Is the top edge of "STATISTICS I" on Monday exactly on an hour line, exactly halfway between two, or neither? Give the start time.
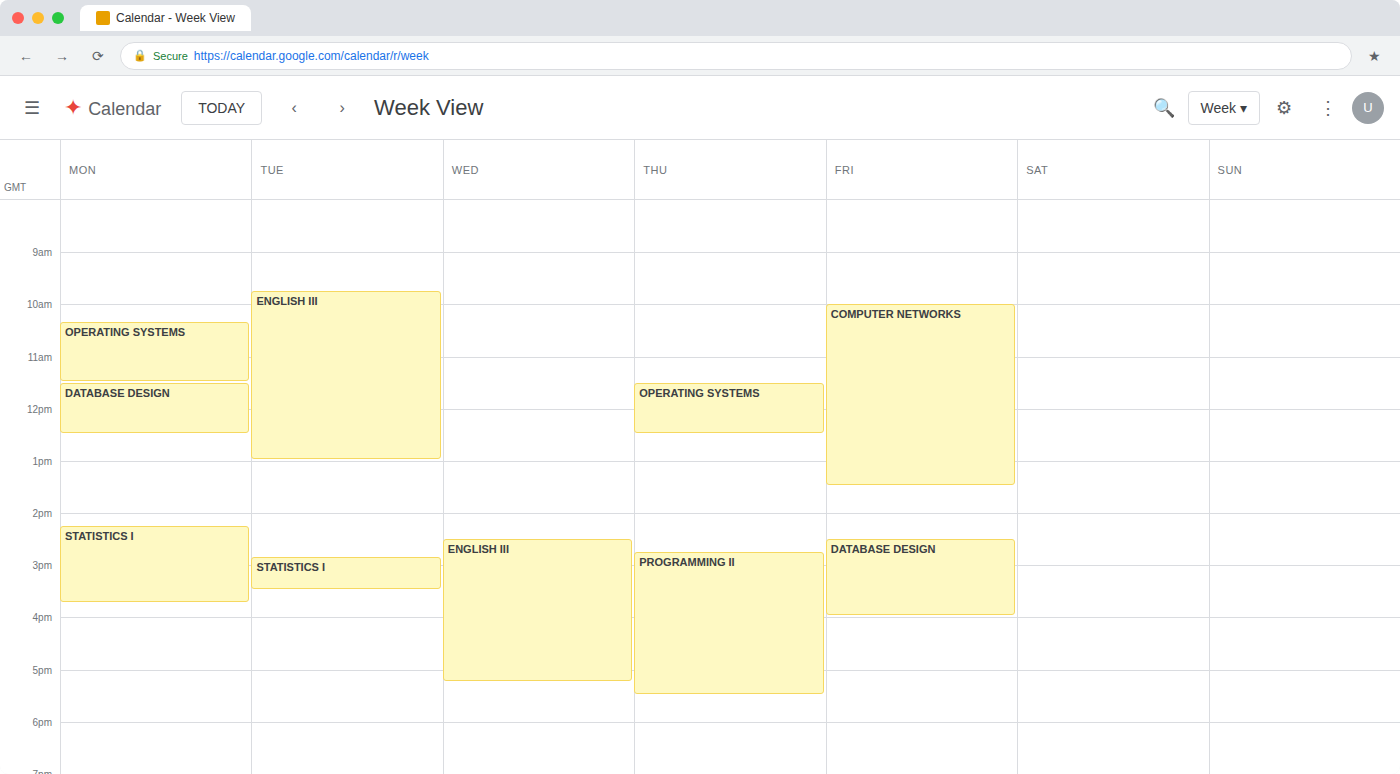
14:15 -- neither: a quarter of the way from the 14:00 line to the 15:00 line.